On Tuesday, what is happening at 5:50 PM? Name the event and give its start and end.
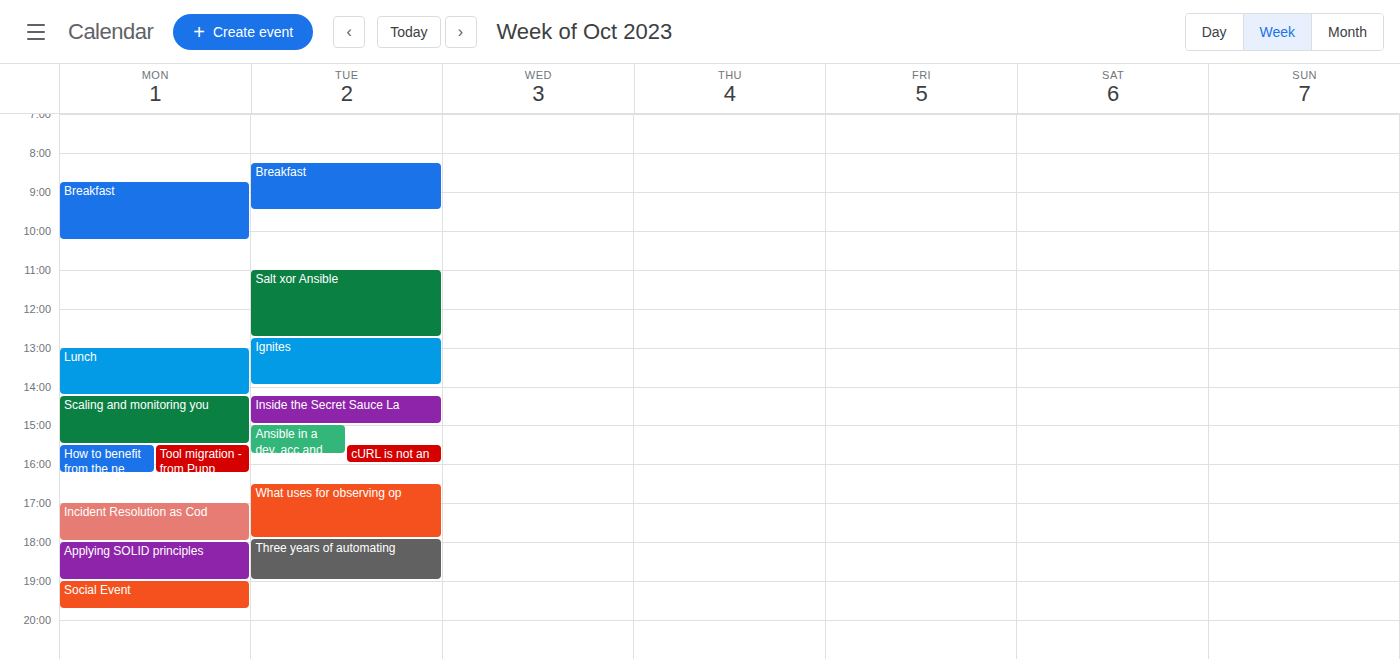
"What uses for observing op", 4:30 PM to 5:55 PM